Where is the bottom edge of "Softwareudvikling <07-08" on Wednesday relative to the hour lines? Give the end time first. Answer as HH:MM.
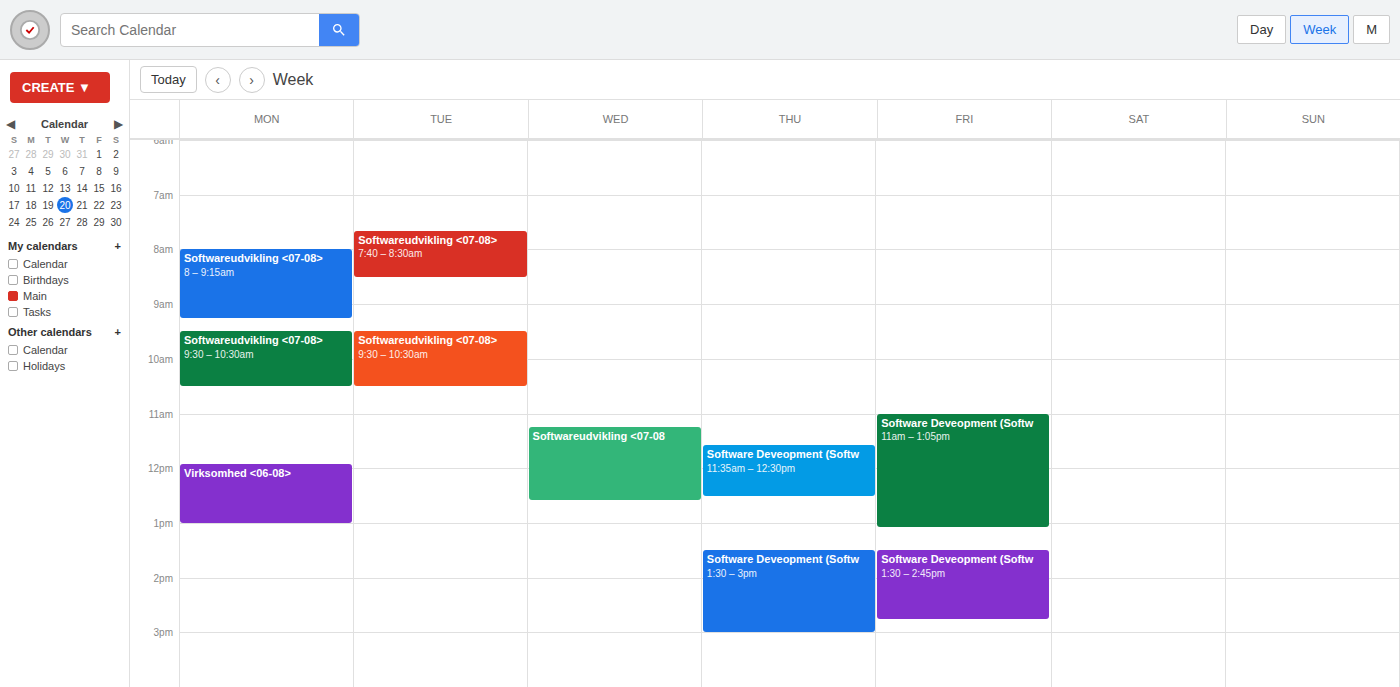
12:35 -- neither: 35 minutes below the 12:00 line and 25 minutes above the 13:00 line.